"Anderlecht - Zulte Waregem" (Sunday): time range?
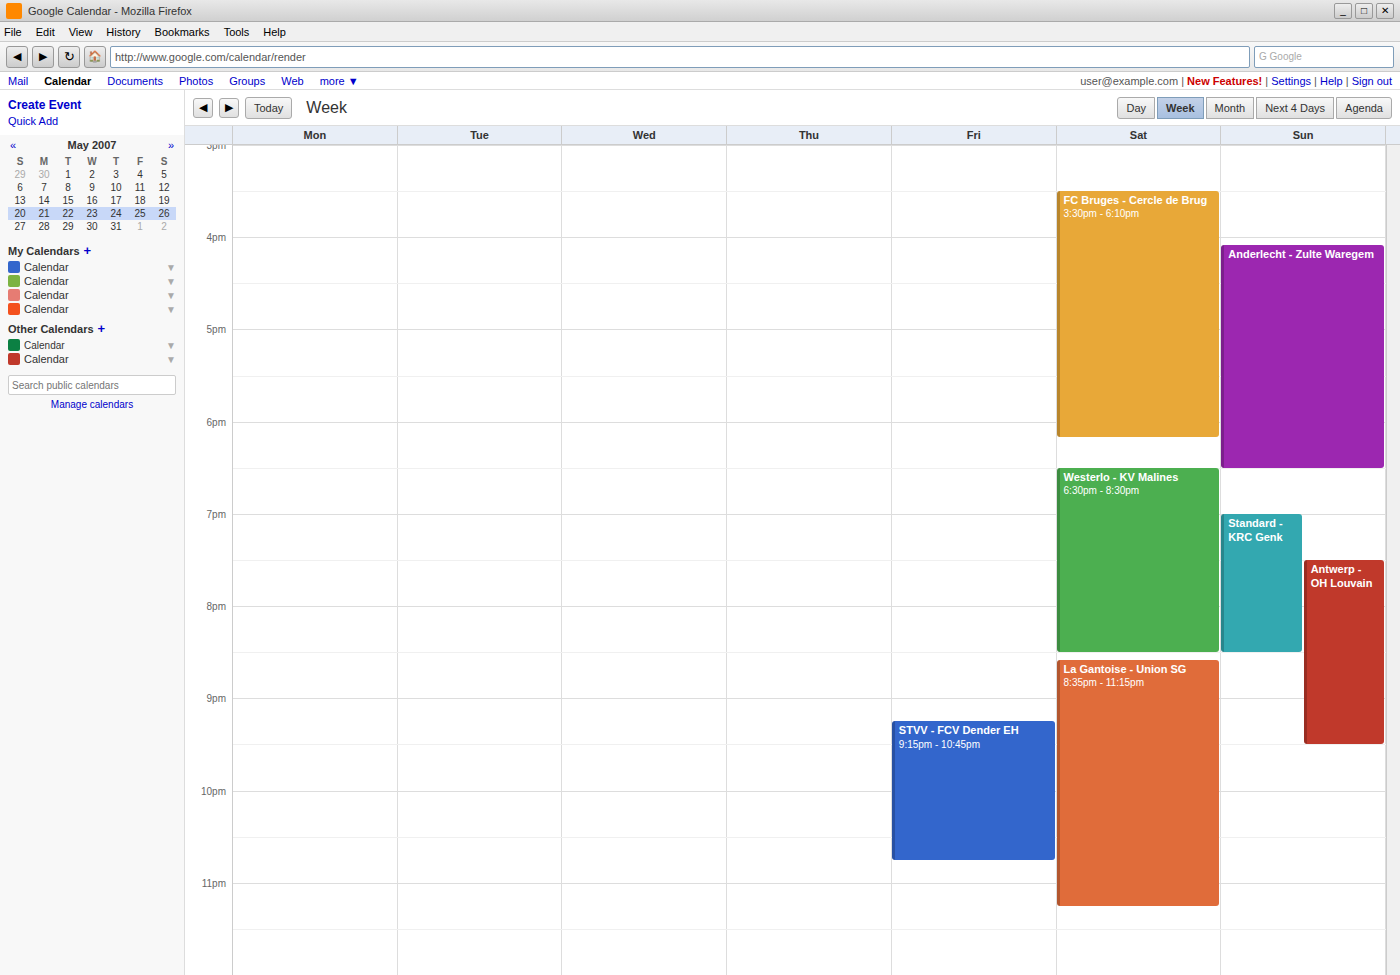
4:05 PM to 6:30 PM